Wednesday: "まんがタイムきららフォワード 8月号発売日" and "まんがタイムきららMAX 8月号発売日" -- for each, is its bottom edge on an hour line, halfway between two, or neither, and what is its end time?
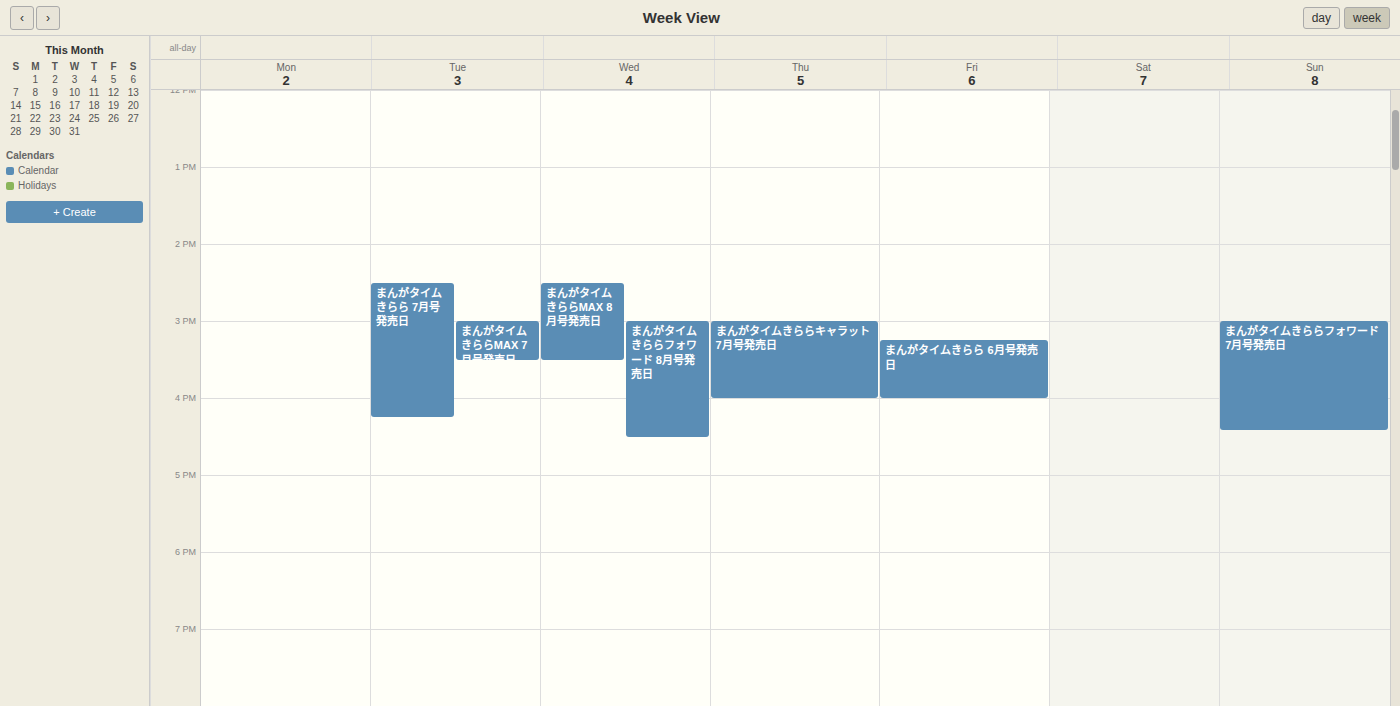
"まんがタイムきららフォワード 8月号発売日": 4:30 PM, halfway between the 4 PM and 5 PM lines. "まんがタイムきららMAX 8月号発売日": 3:30 PM, halfway between the 3 PM and 4 PM lines.